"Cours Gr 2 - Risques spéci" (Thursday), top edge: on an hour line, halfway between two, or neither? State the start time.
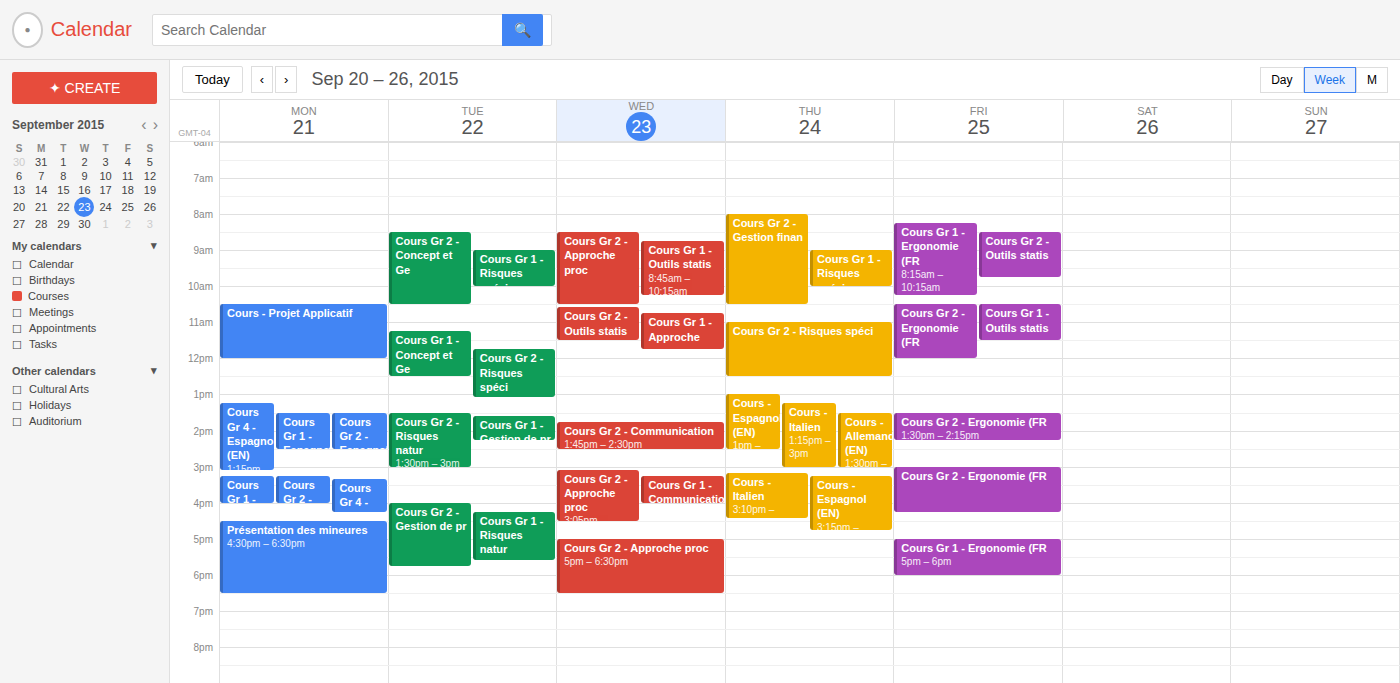
11:00 AM -- exactly on the 11 AM line.